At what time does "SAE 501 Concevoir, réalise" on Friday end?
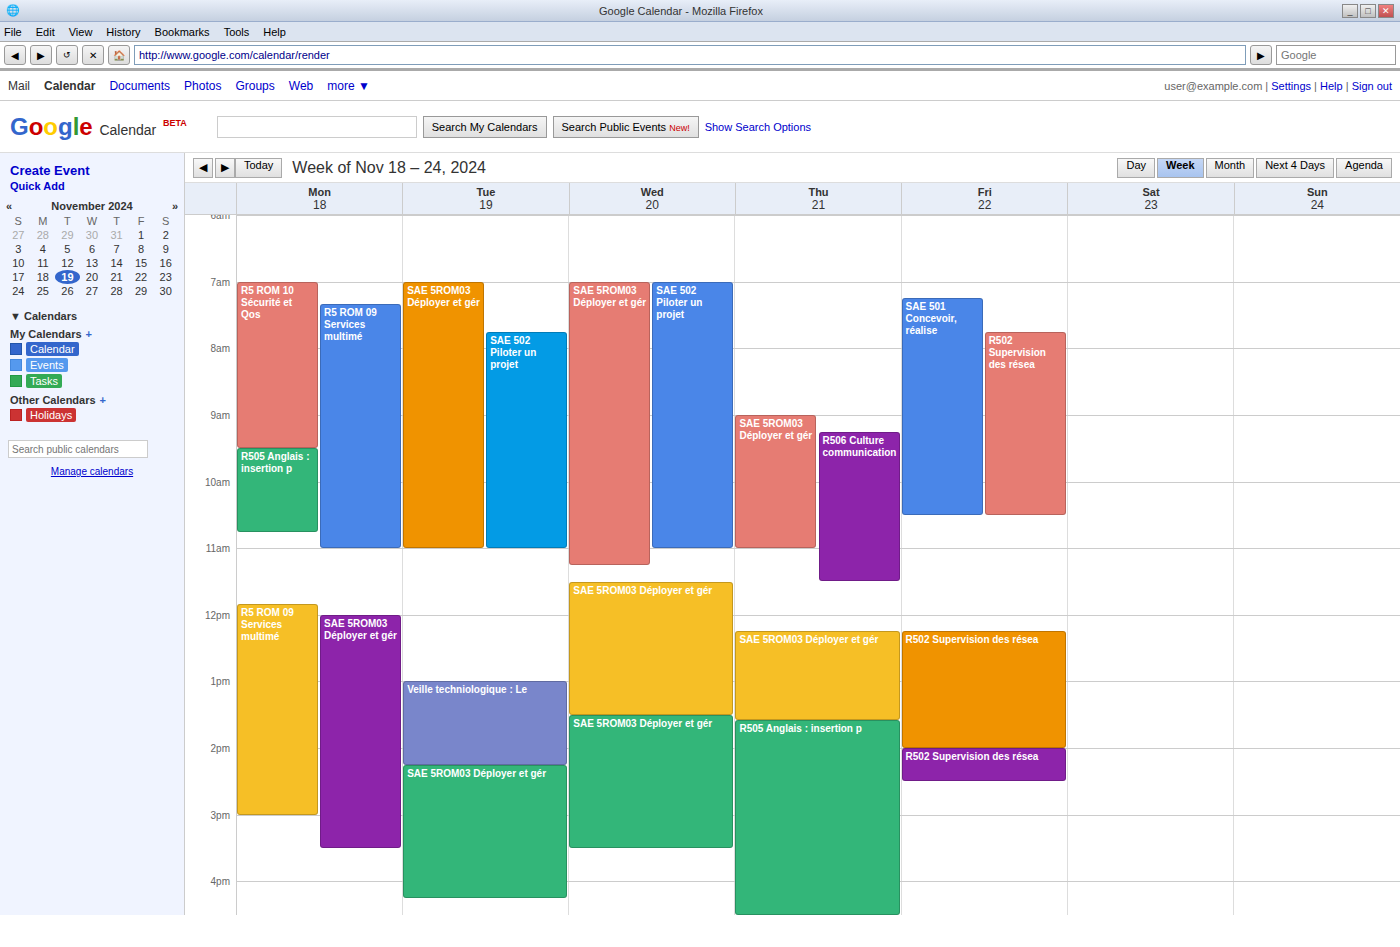
10:30 AM